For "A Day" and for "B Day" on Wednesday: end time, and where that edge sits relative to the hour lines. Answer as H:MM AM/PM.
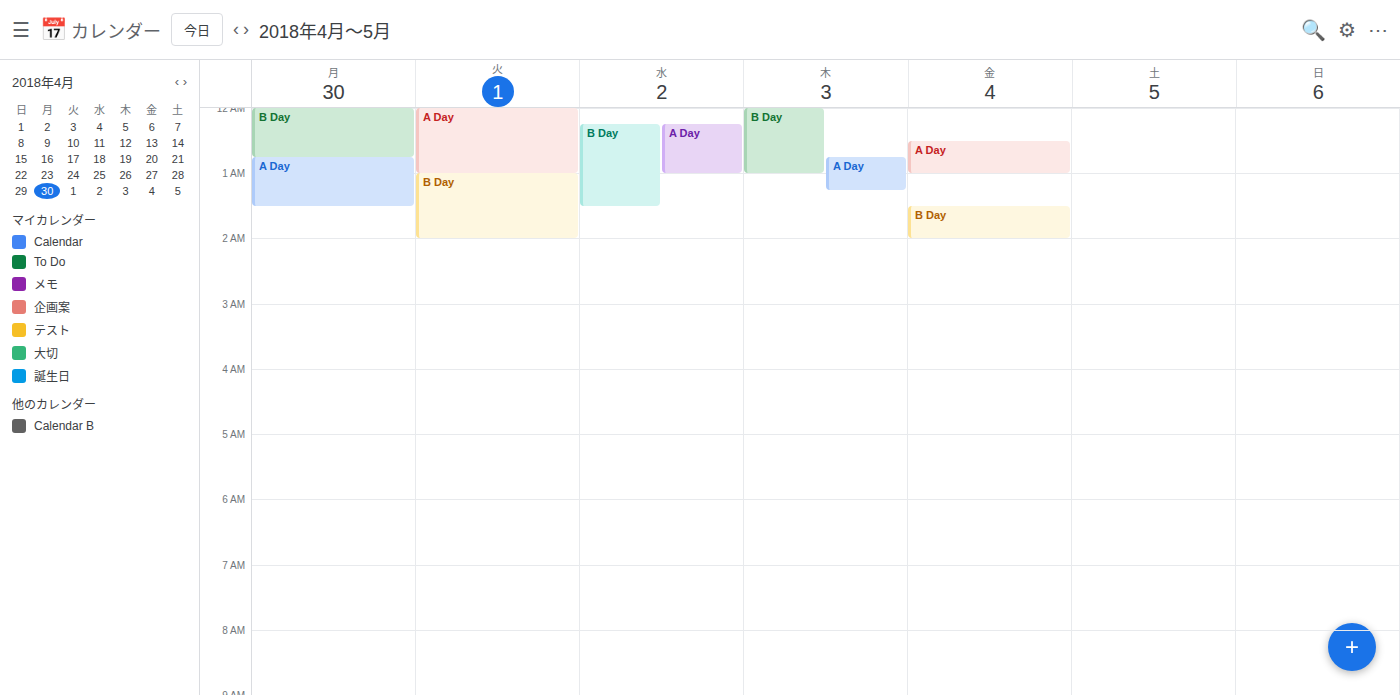
"A Day": 1:00 AM, exactly on the 1 AM line. "B Day": 1:30 AM, halfway between the 1 AM and 2 AM lines.